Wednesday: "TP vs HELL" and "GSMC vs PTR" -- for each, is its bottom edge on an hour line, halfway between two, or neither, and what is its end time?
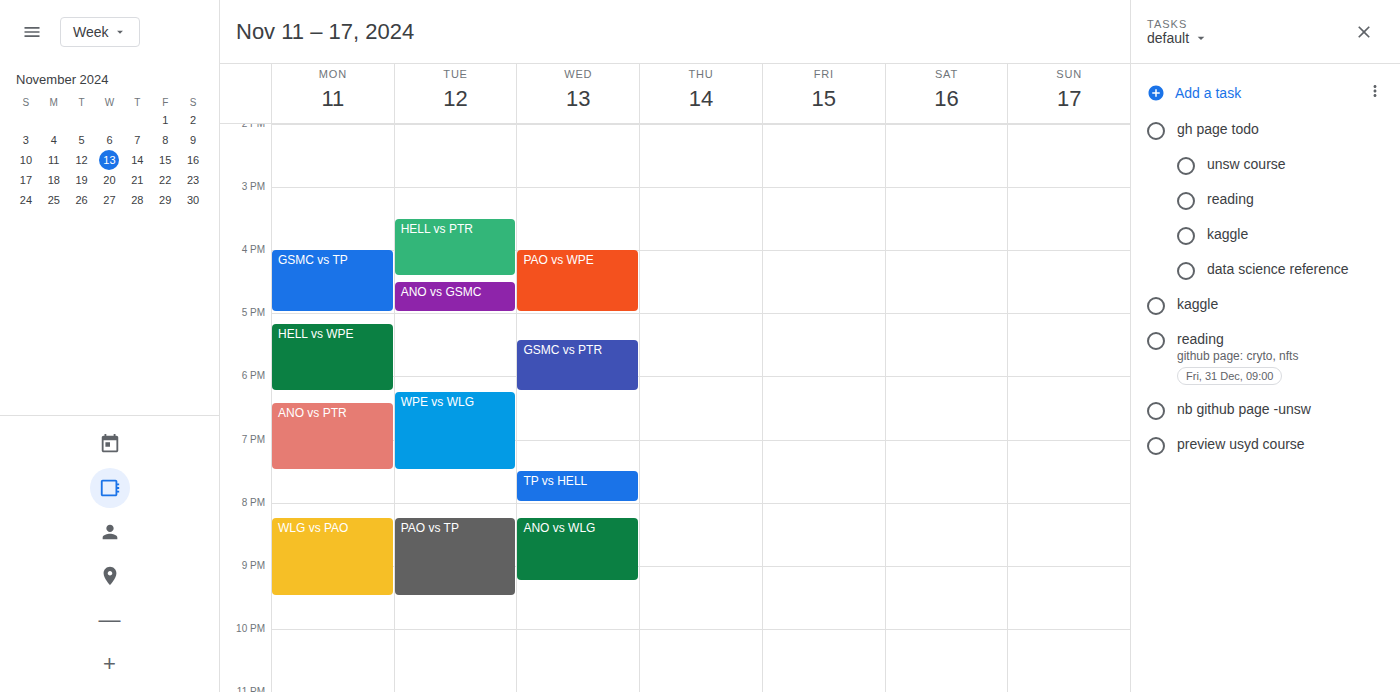
"TP vs HELL": 20:00, exactly on the 20:00 line. "GSMC vs PTR": 18:15, neither: a quarter of the way from the 18:00 line to the 19:00 line.